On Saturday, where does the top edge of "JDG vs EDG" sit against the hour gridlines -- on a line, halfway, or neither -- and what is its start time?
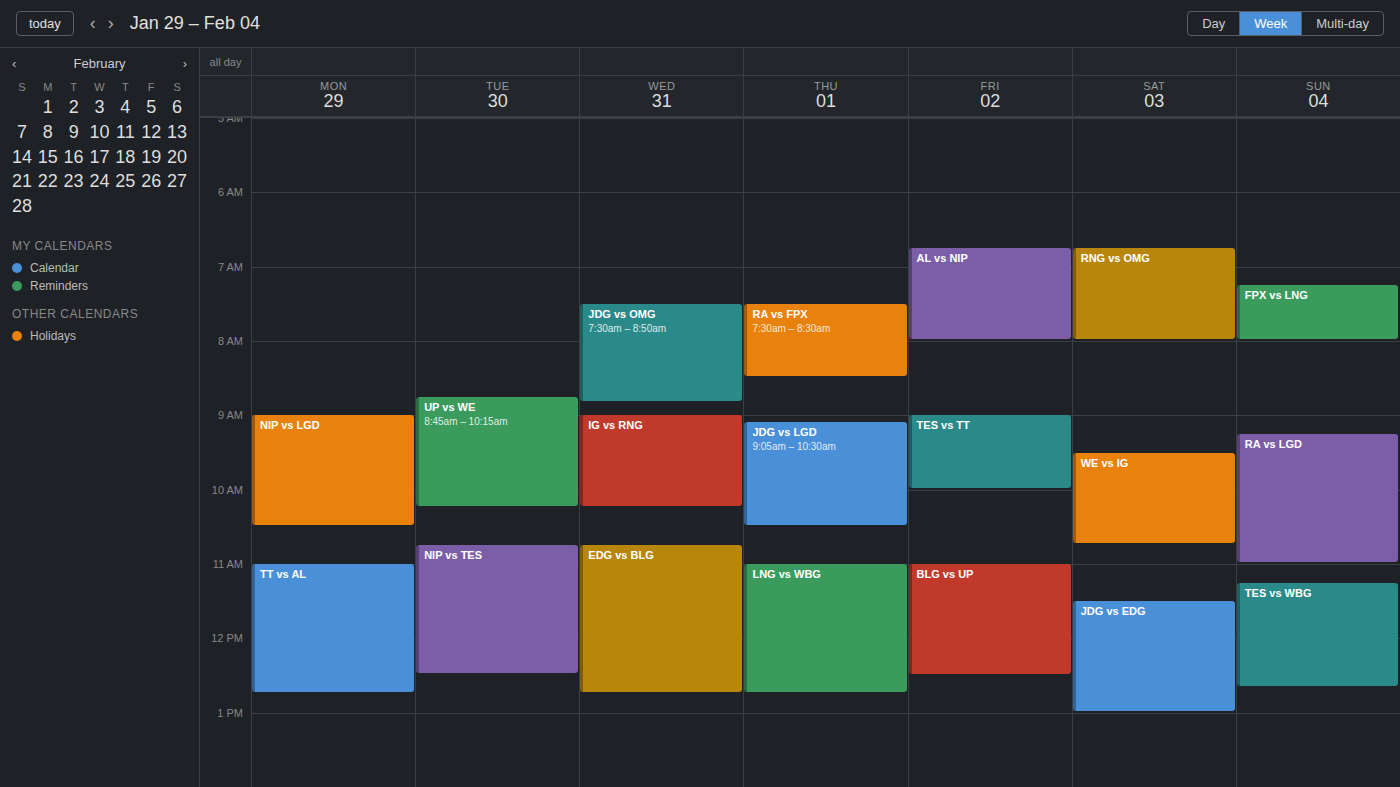
11:30 AM -- halfway between the 11 AM and 12 PM lines.